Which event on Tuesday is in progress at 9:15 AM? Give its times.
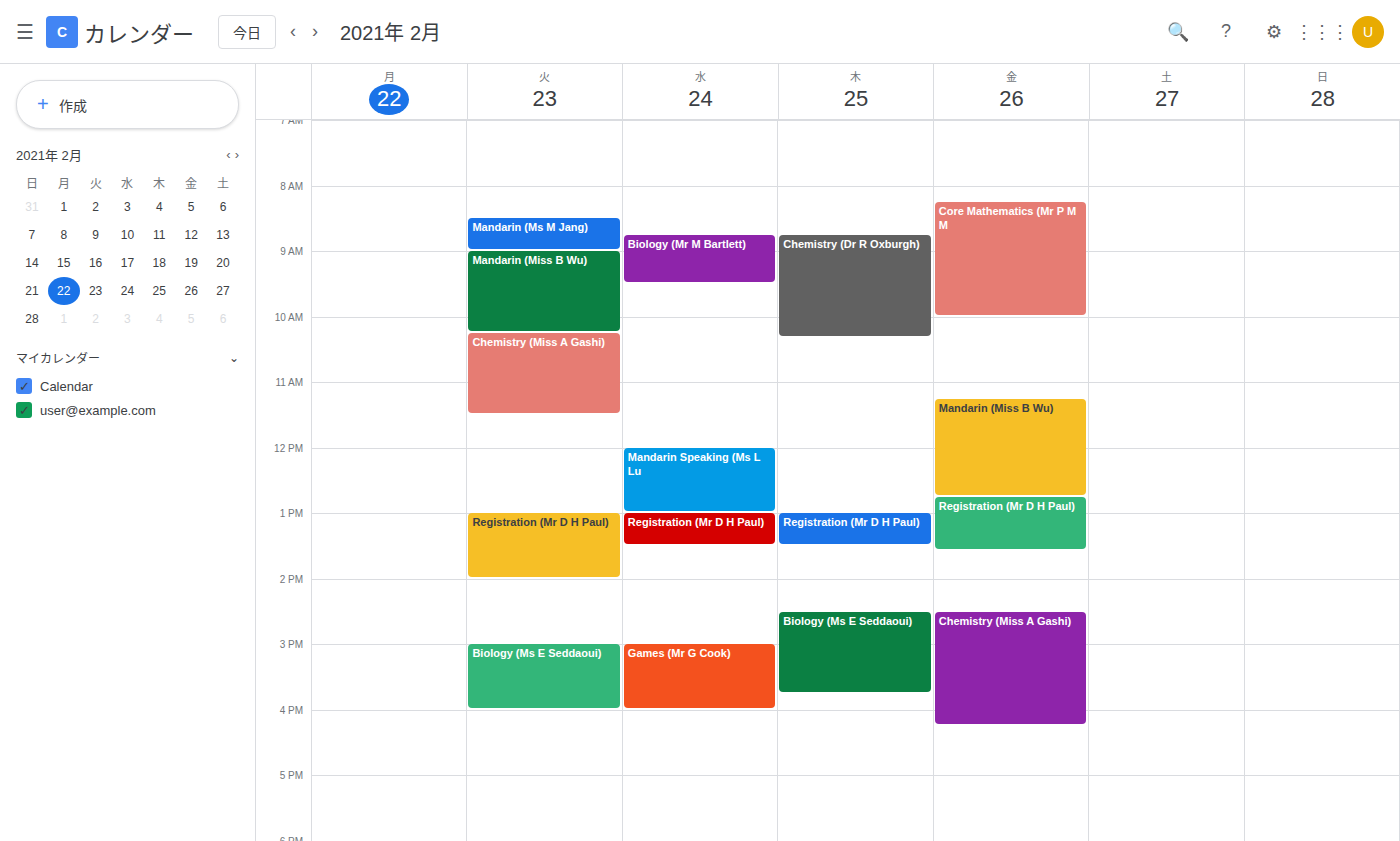
"Mandarin (Miss B Wu)", 9:00 AM to 10:15 AM